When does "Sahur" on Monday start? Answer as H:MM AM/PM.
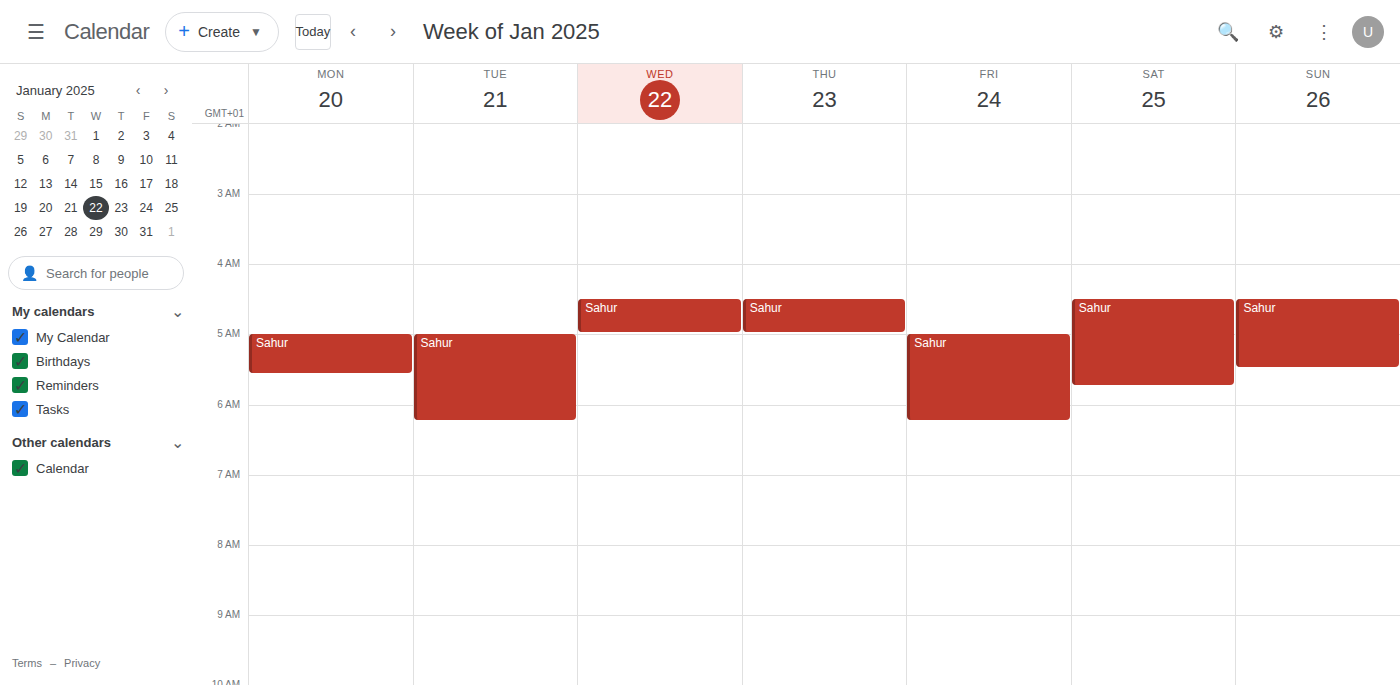
5:00 AM